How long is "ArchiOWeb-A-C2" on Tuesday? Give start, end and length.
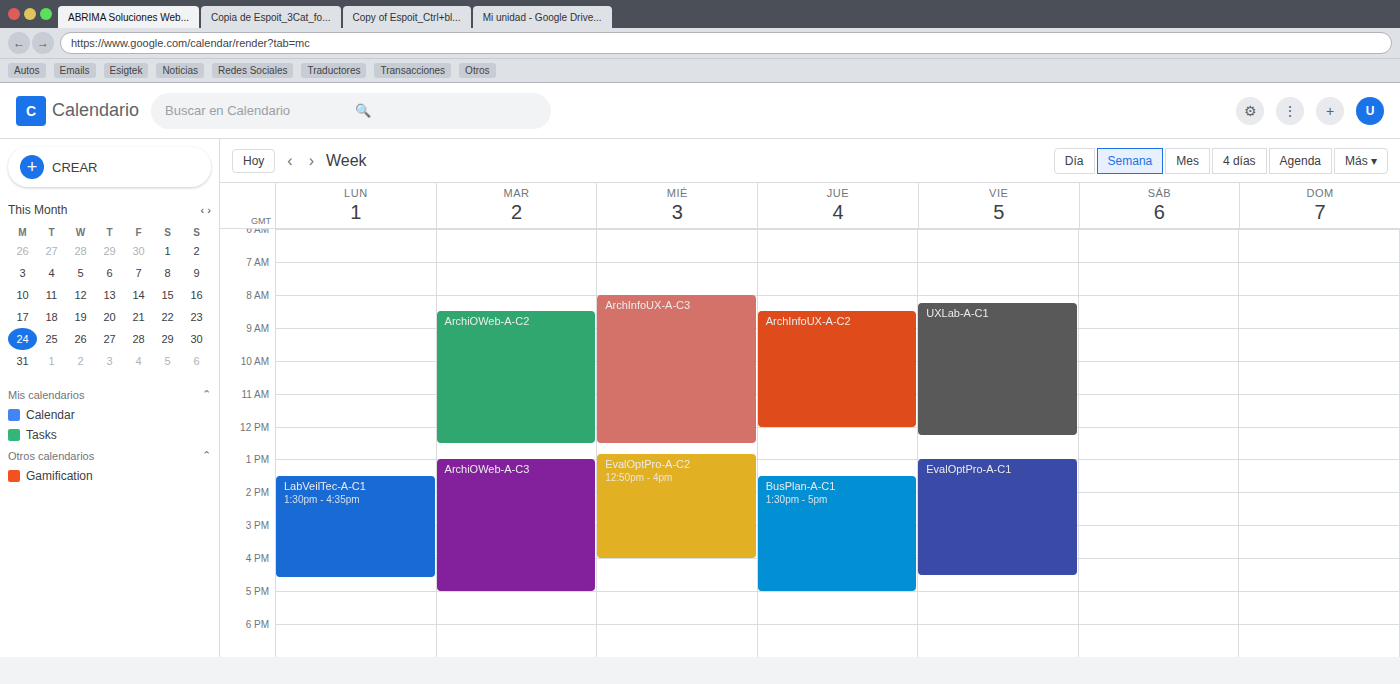
8:30 AM to 12:30 PM, 4 hours